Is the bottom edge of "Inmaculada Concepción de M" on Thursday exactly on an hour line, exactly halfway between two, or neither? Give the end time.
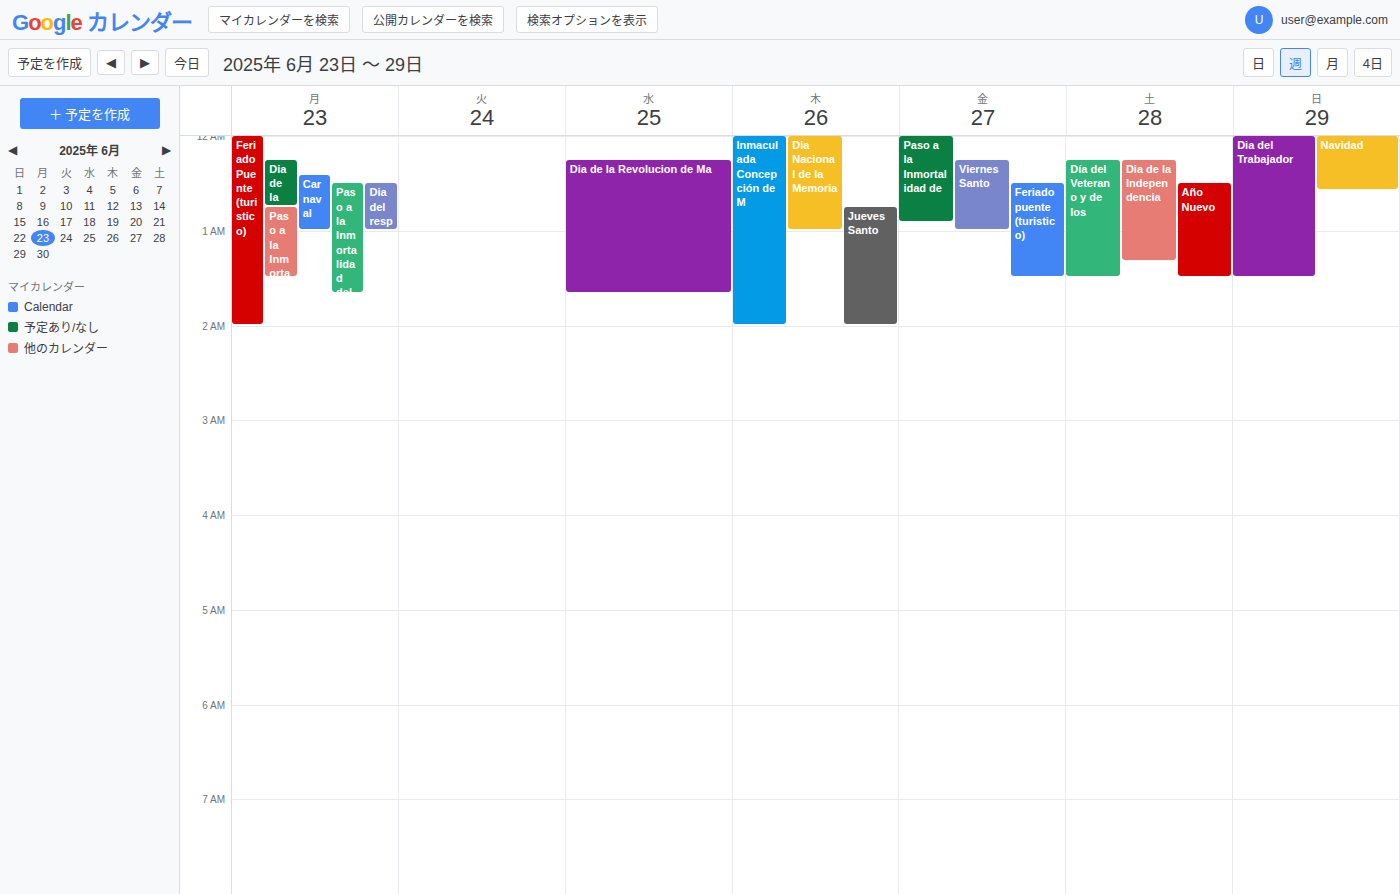
2:00 AM -- exactly on the 2 AM line.